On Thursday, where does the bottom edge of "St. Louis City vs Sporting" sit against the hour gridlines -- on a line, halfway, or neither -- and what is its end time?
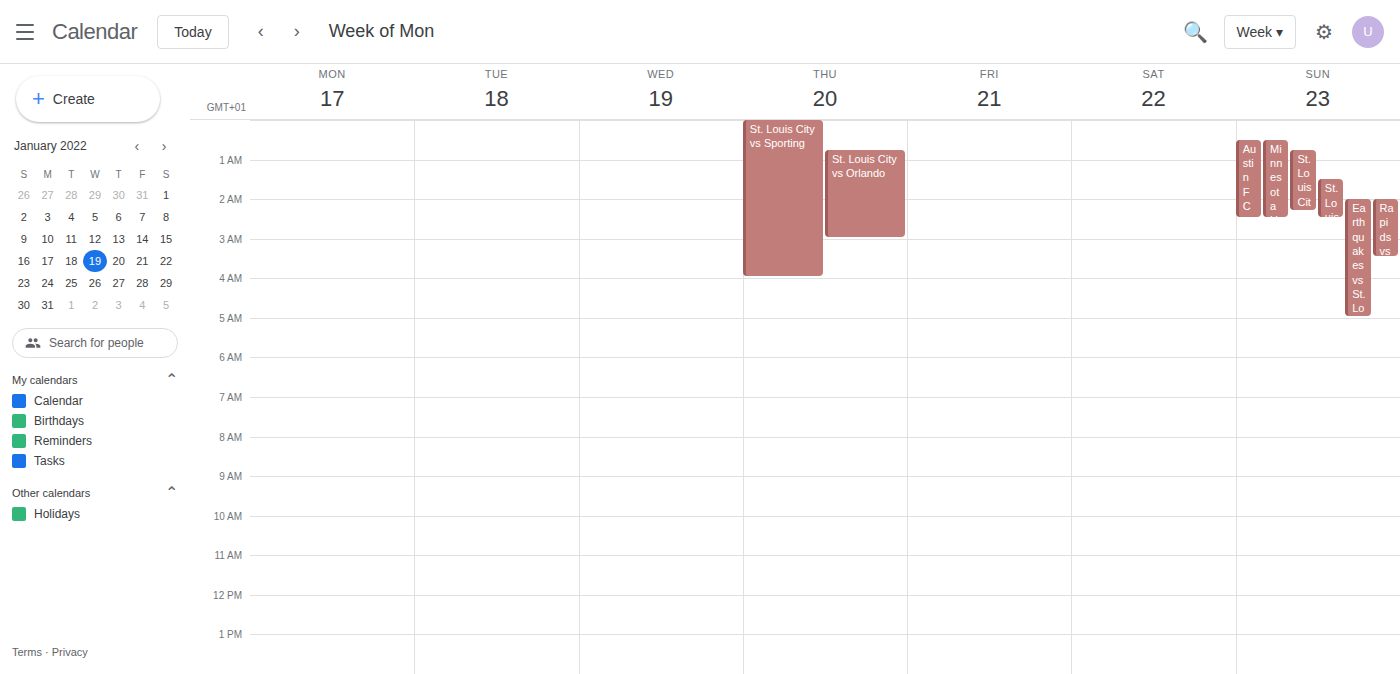
4:00 AM -- exactly on the 4 AM line.